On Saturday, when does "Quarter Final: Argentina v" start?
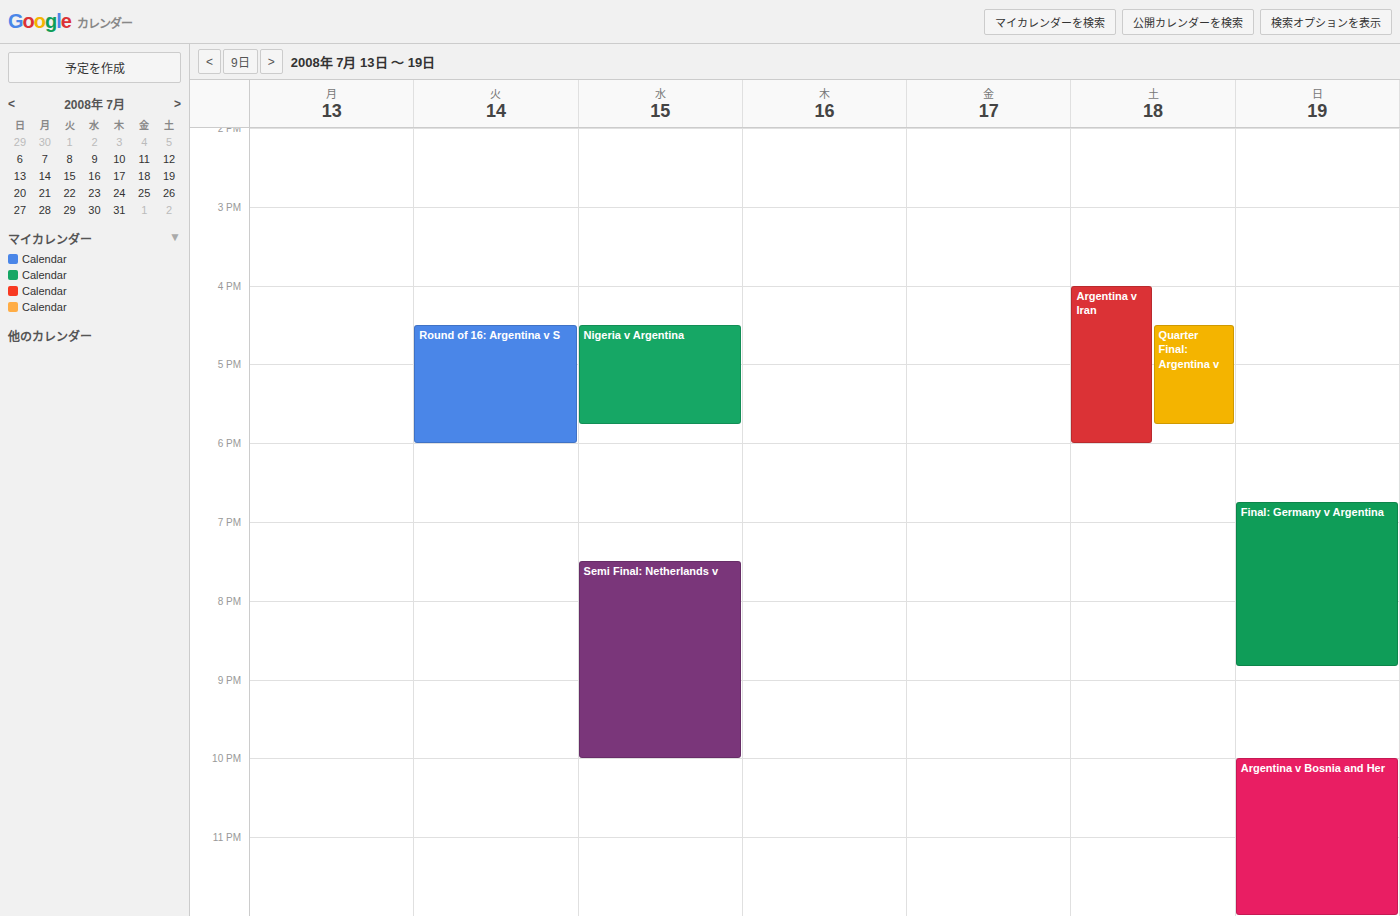
4:30 PM